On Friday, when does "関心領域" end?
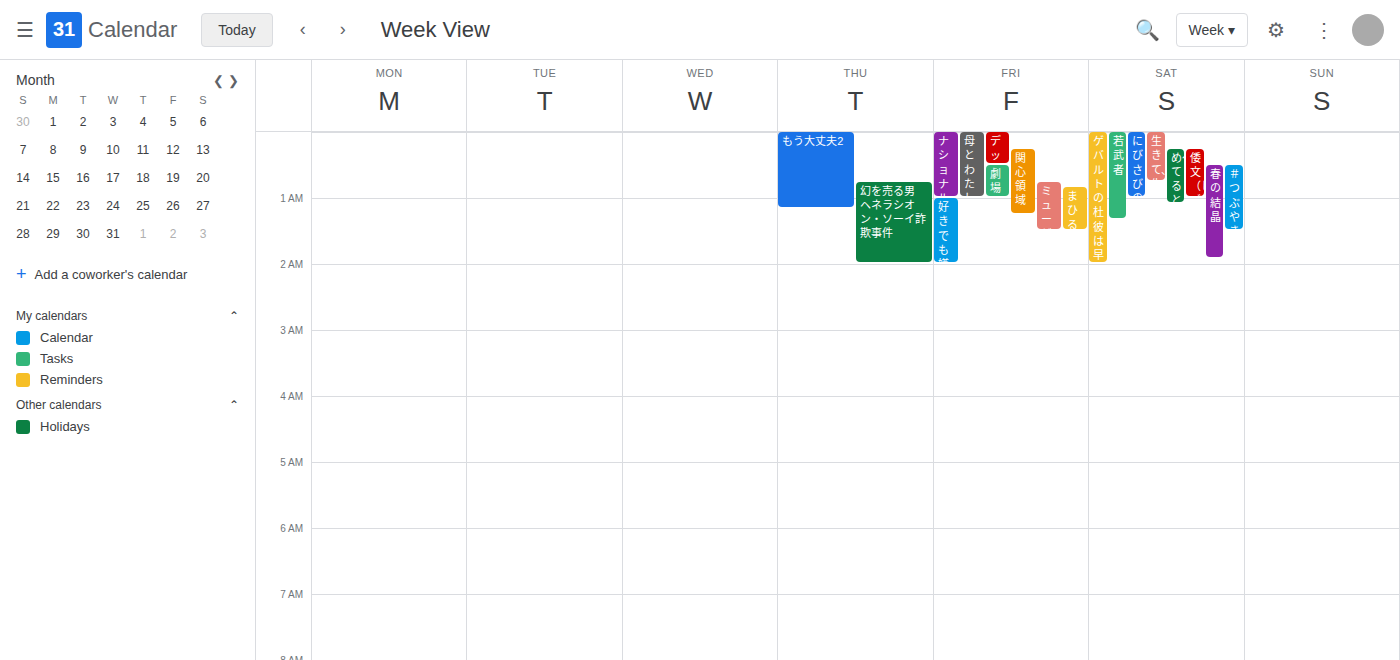
1:15 AM